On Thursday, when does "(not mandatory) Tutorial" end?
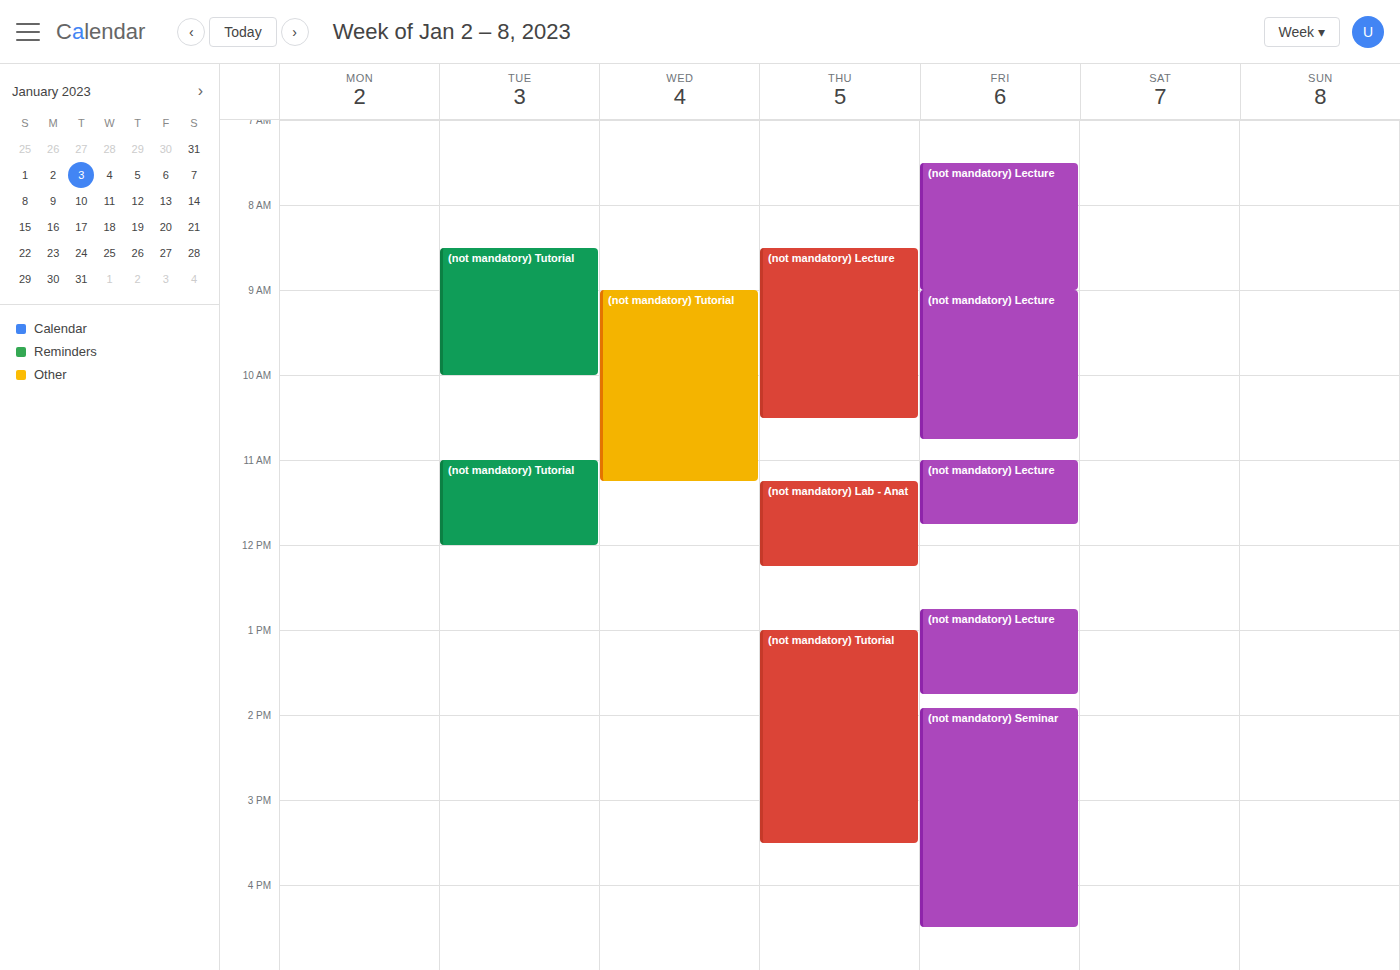
3:30 PM